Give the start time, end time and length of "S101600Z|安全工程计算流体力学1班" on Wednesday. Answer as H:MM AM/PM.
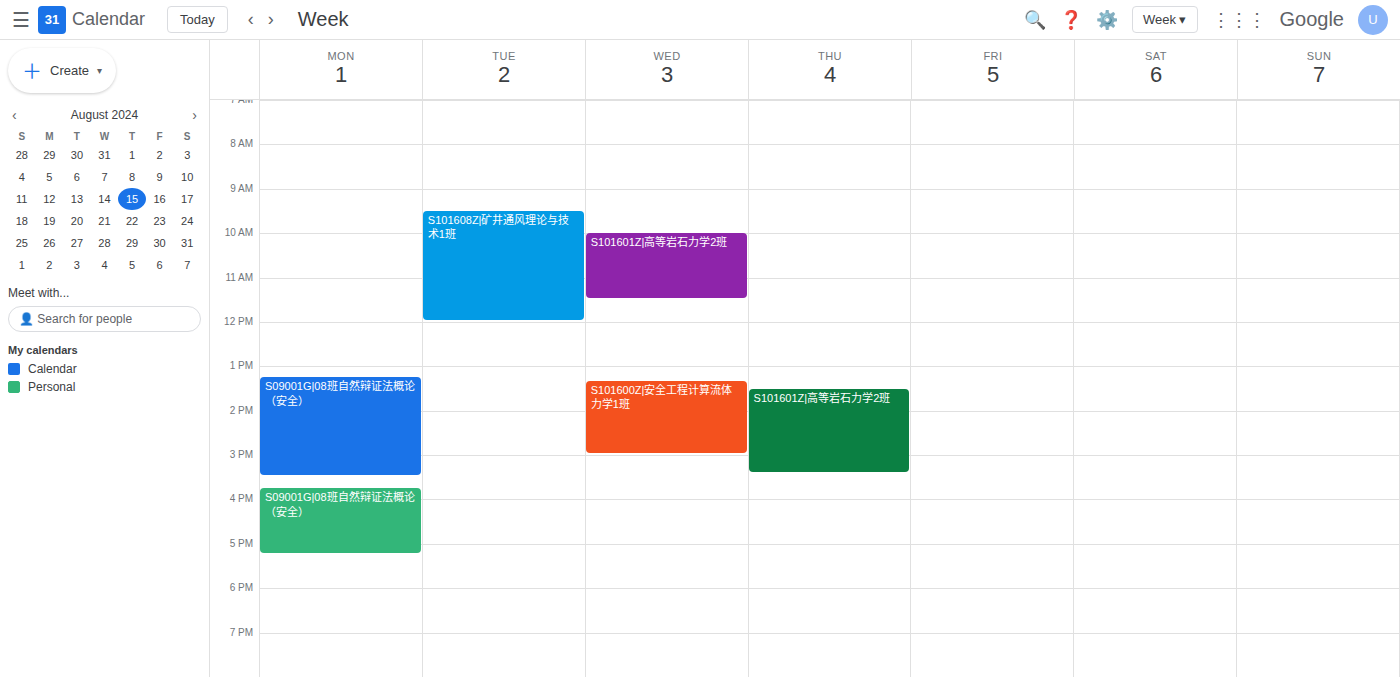
1:20 PM to 3:00 PM, 1 hour 40 minutes